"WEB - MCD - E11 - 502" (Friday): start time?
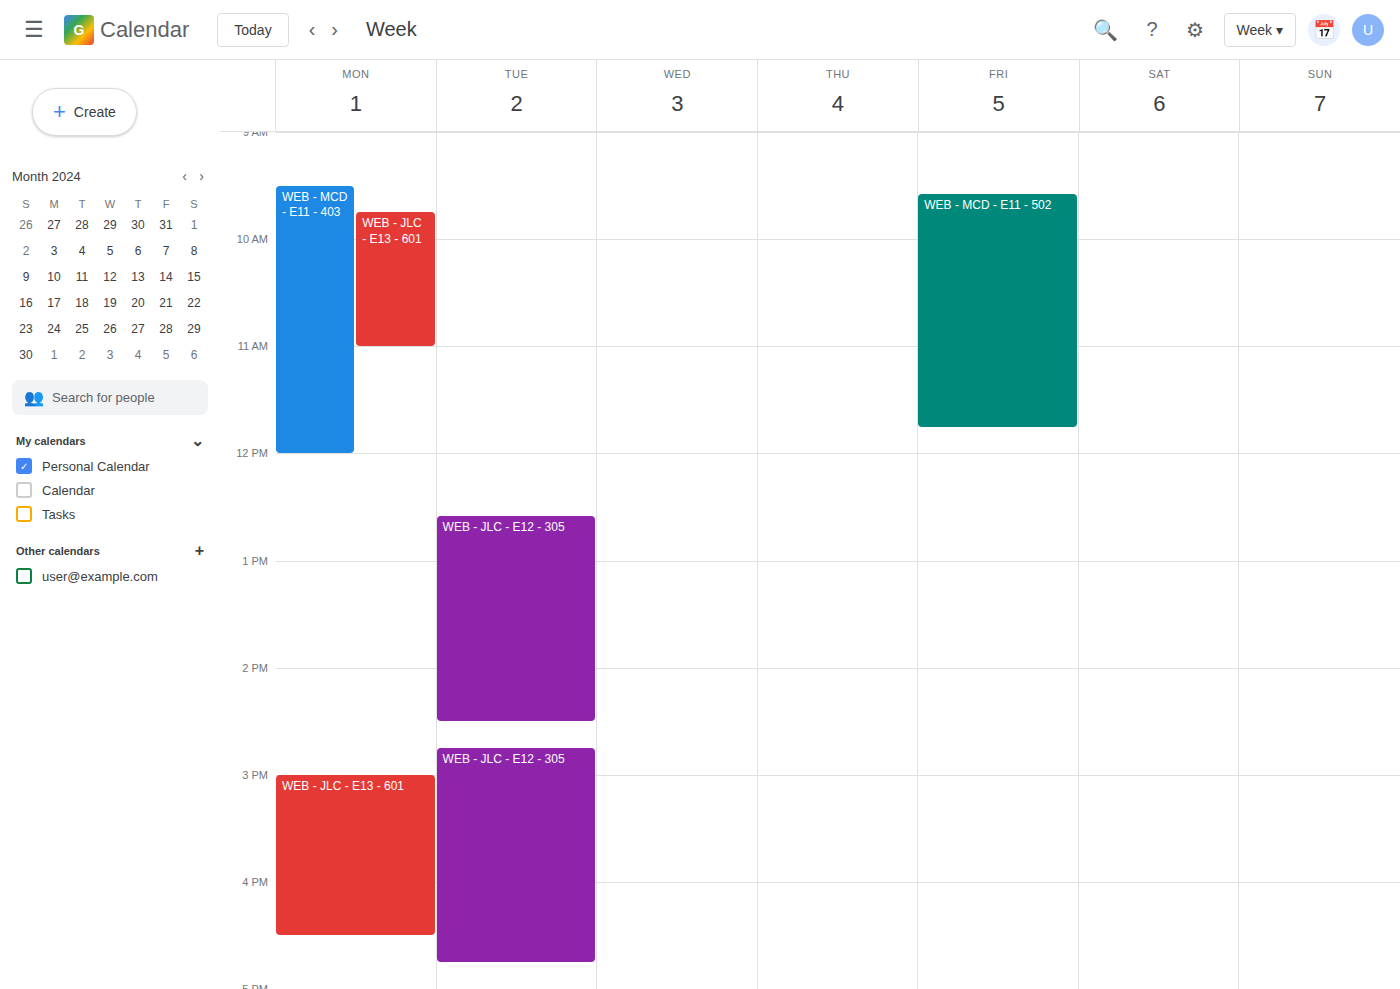
9:35 AM